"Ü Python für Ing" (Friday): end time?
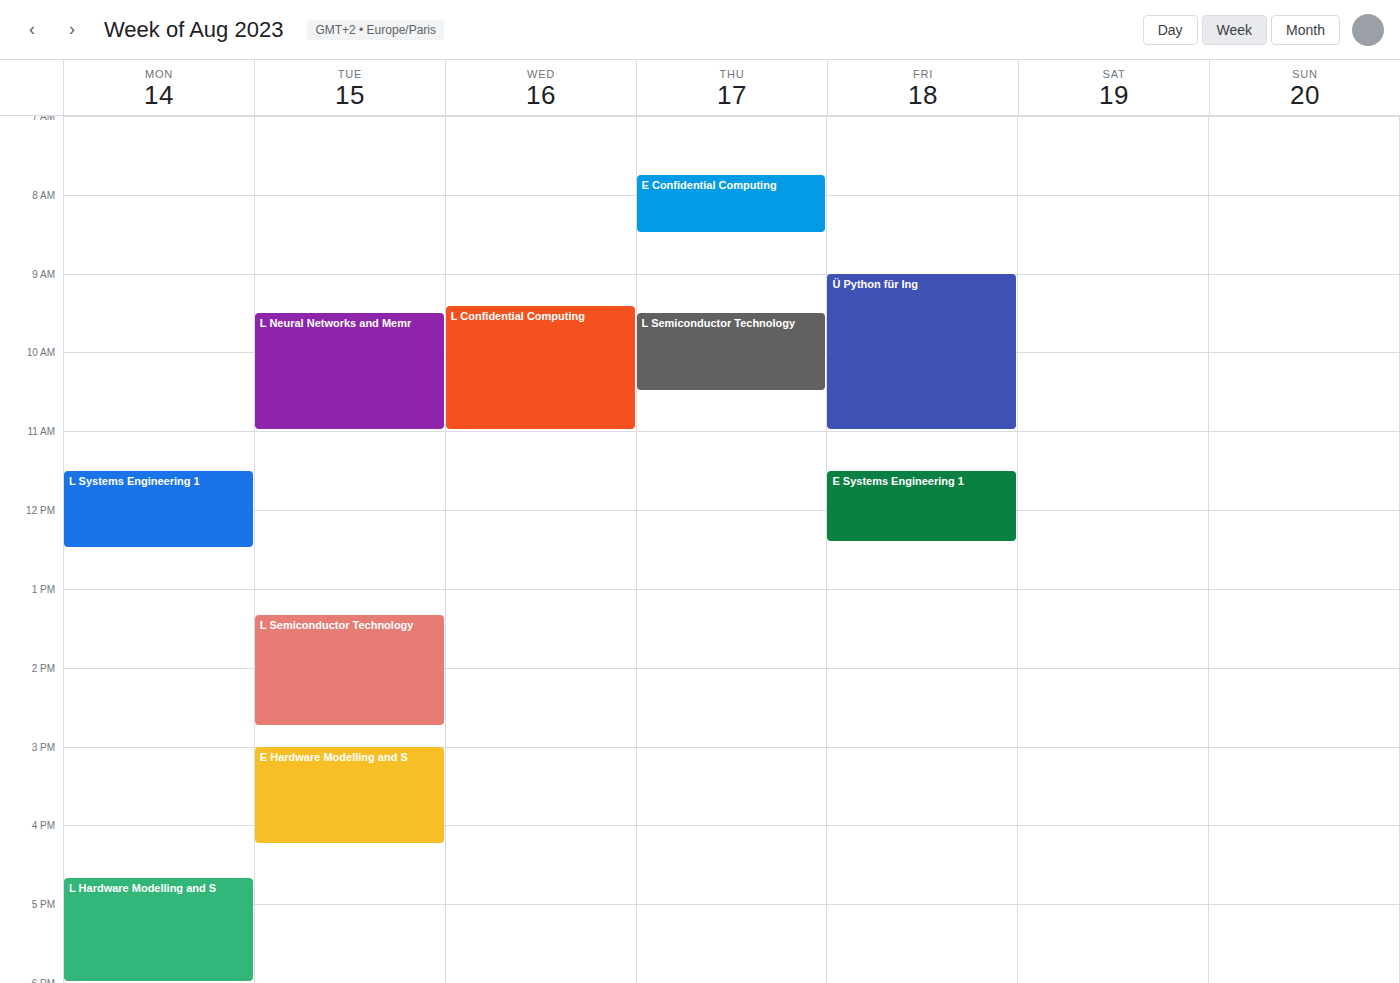
11:00 AM